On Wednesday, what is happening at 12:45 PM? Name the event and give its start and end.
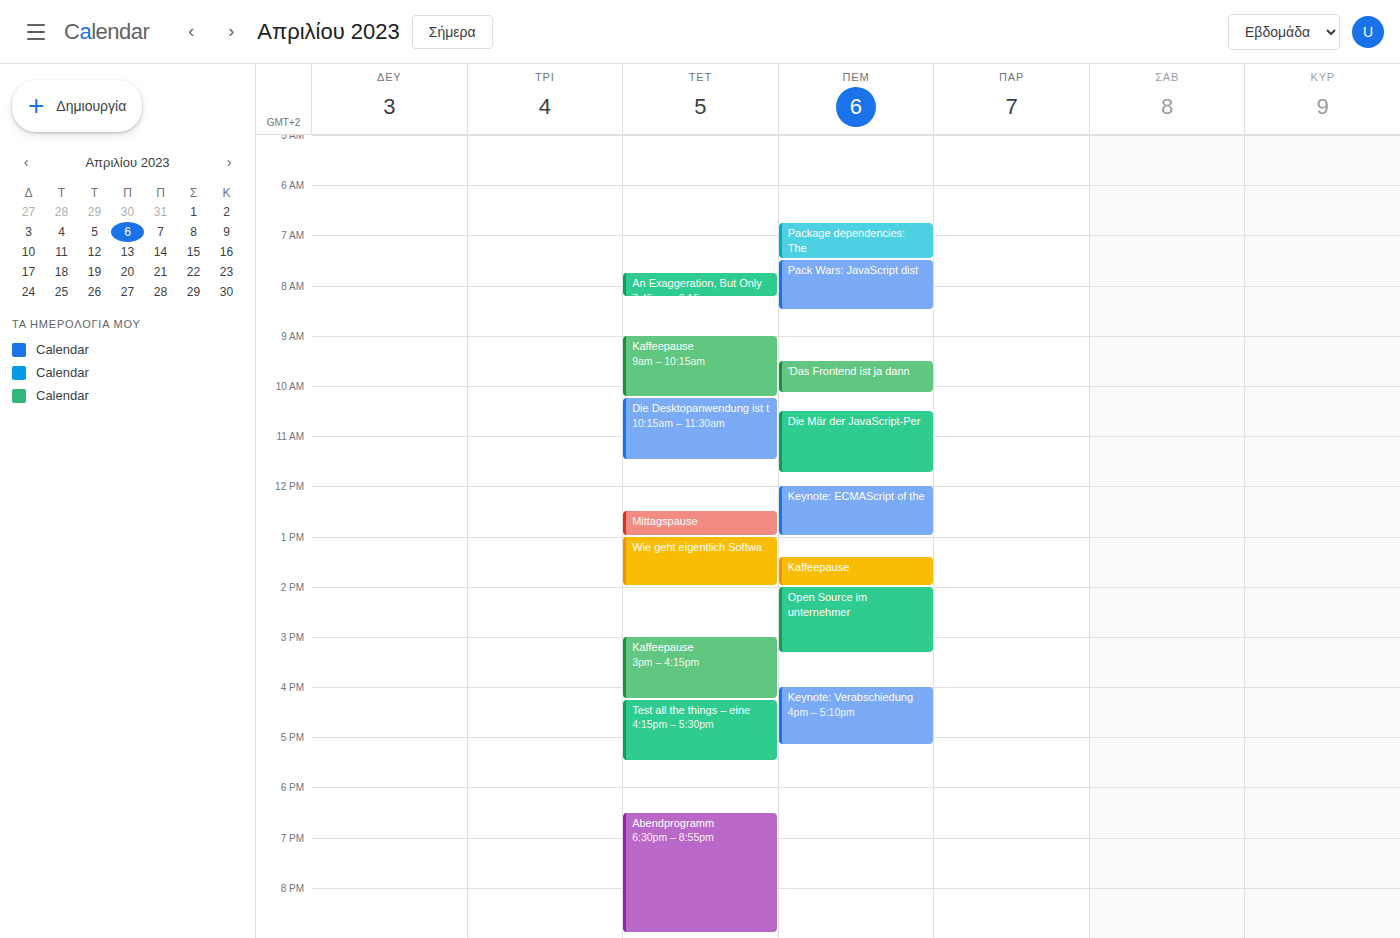
"Mittagspause", 12:30 PM to 1:00 PM